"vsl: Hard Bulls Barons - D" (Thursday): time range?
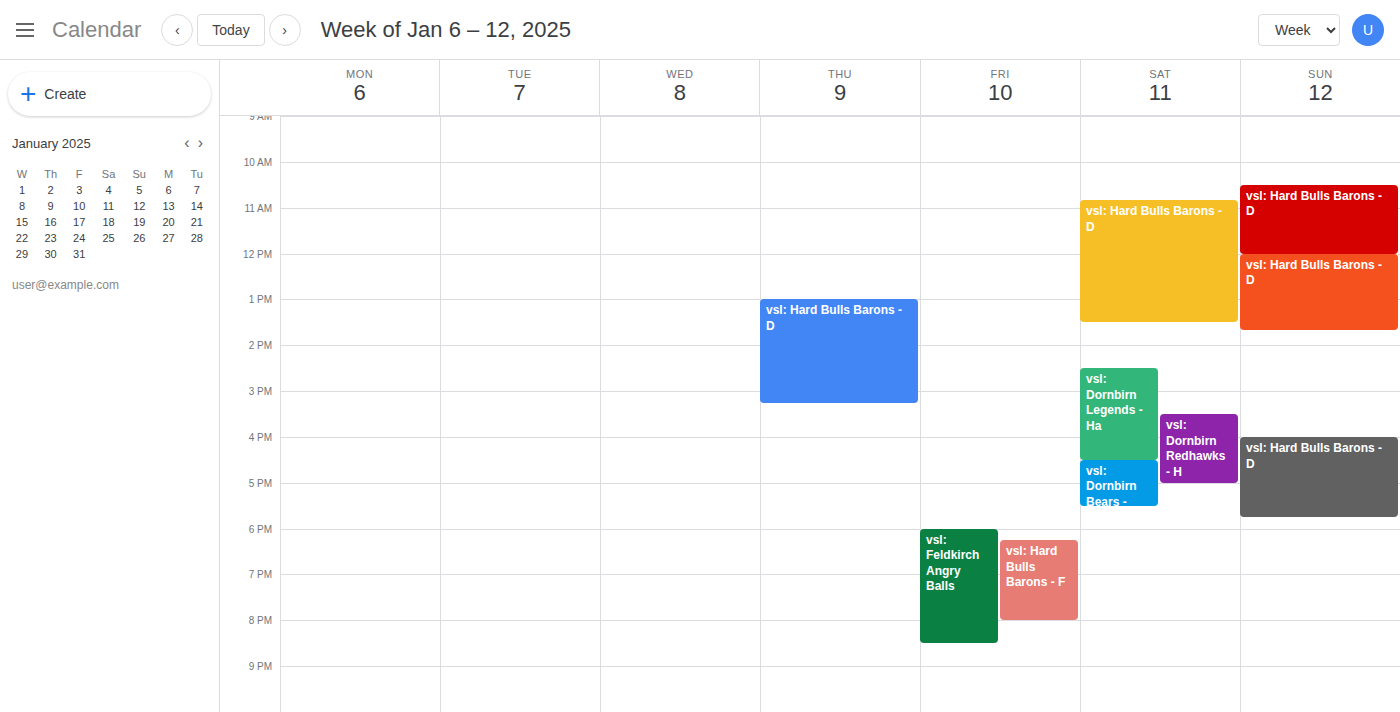
13:00 to 15:15